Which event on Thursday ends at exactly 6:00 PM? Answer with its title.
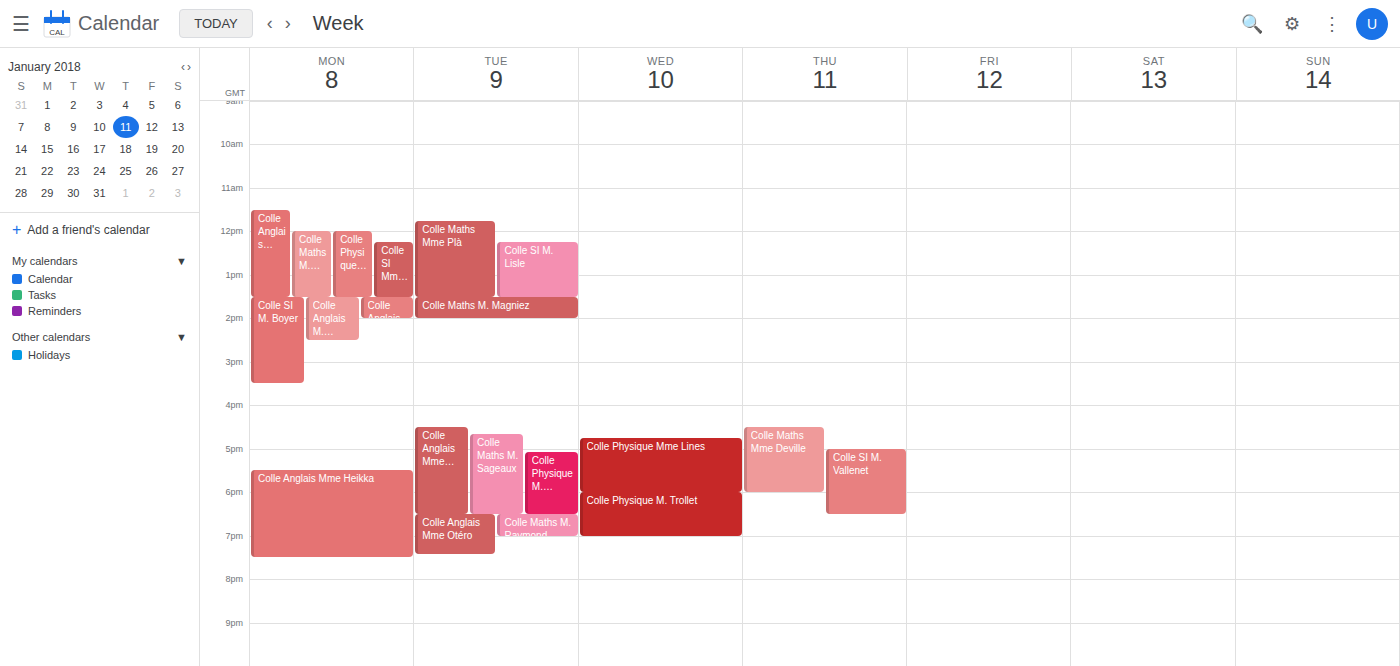
"Colle Maths Mme Deville"